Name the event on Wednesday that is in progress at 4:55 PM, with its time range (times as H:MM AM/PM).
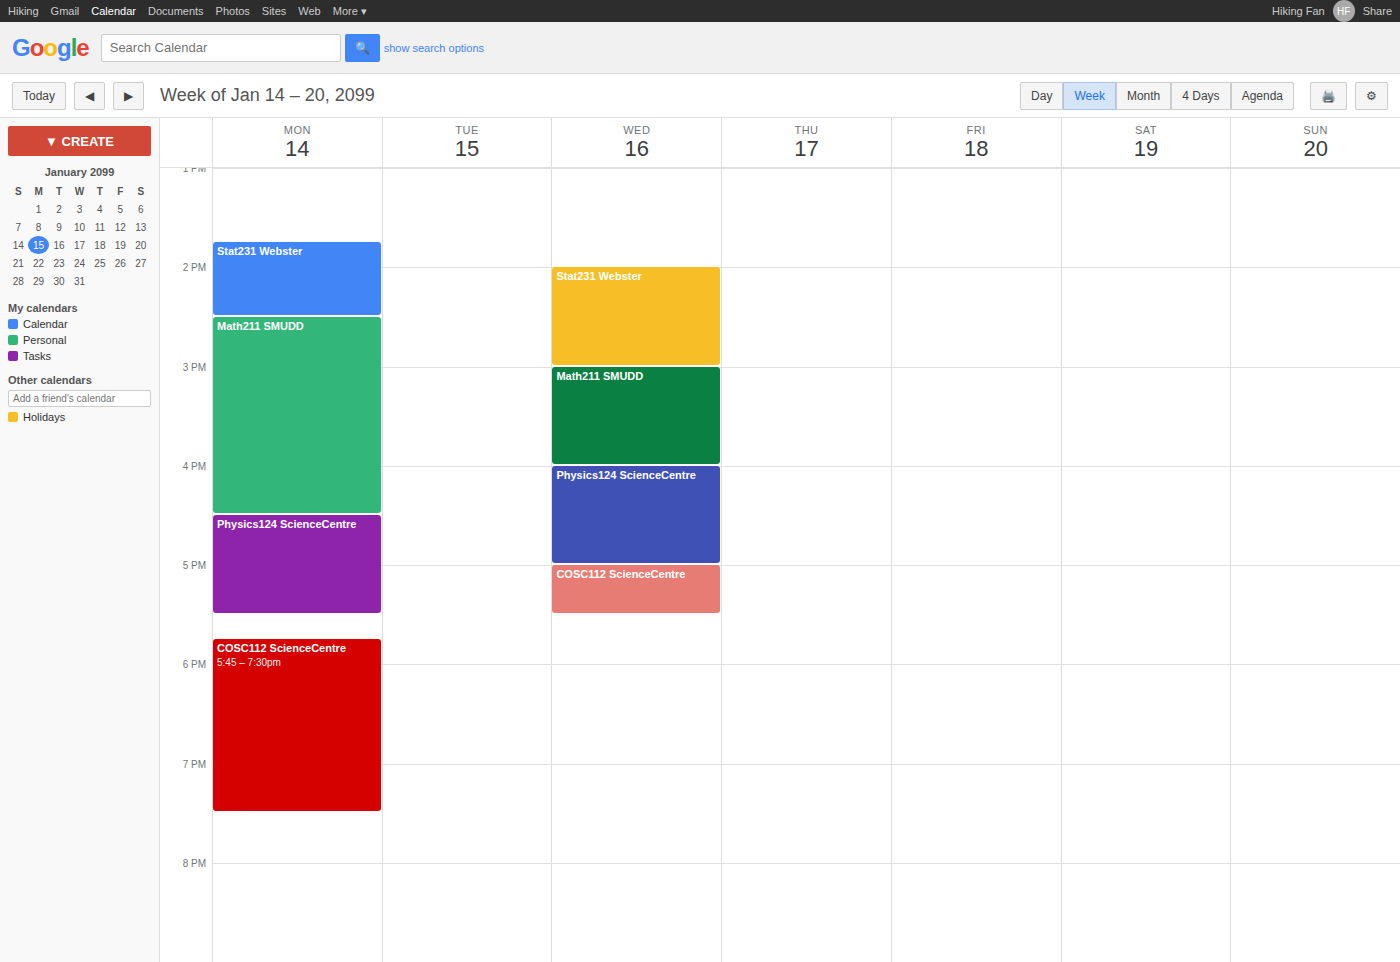
"Physics124 ScienceCentre", 4:00 PM to 5:00 PM